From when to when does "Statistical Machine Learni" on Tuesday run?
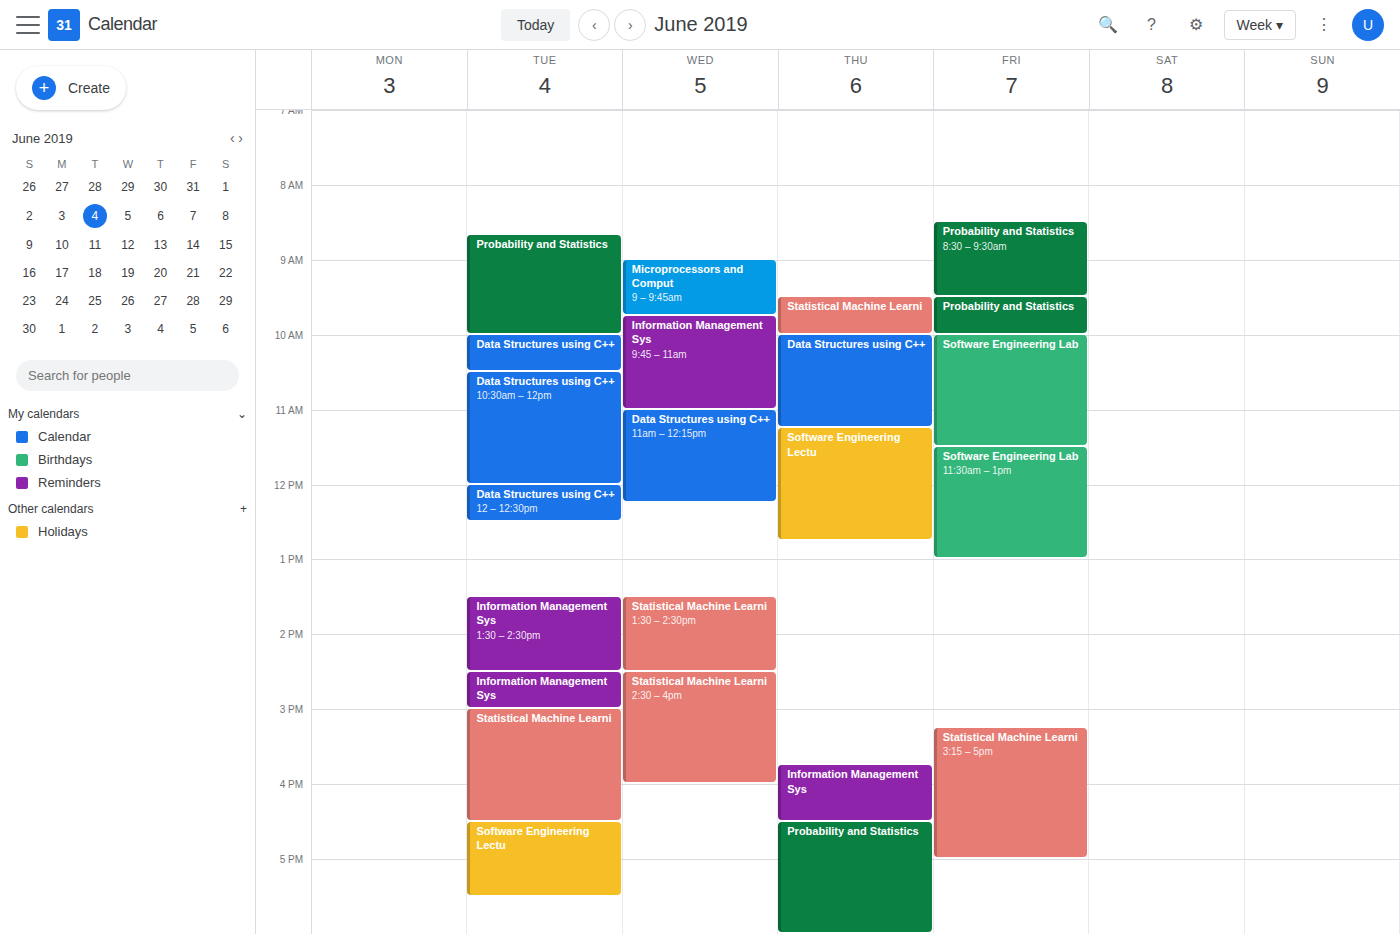
3:00 PM to 4:30 PM